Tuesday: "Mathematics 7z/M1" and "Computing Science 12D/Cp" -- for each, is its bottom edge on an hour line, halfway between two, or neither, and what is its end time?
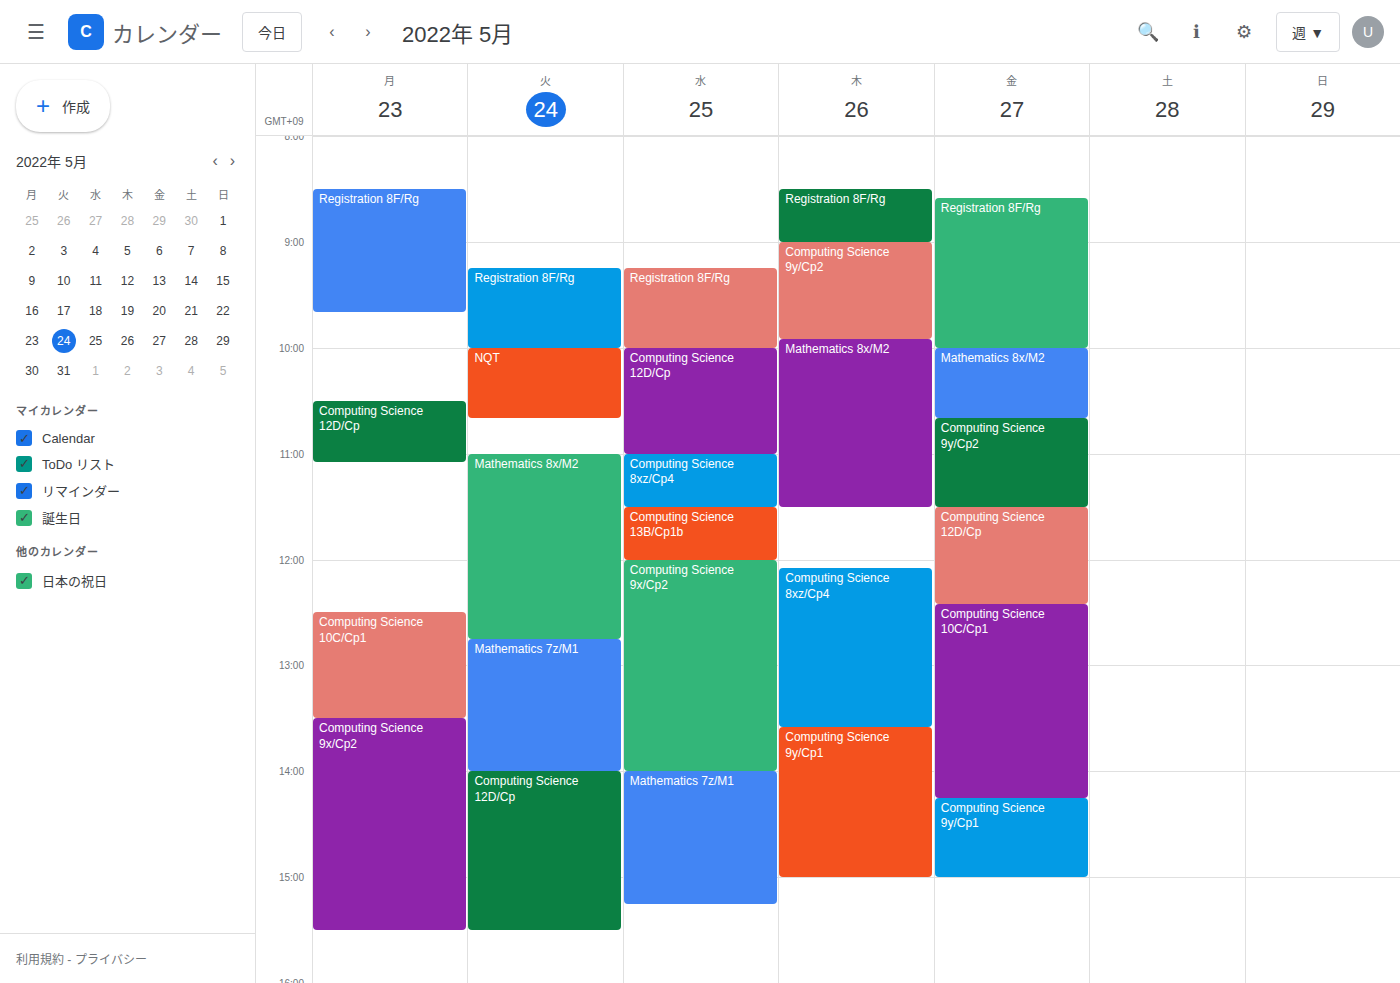
"Mathematics 7z/M1": 2:00 PM, exactly on the 2 PM line. "Computing Science 12D/Cp": 3:30 PM, halfway between the 3 PM and 4 PM lines.